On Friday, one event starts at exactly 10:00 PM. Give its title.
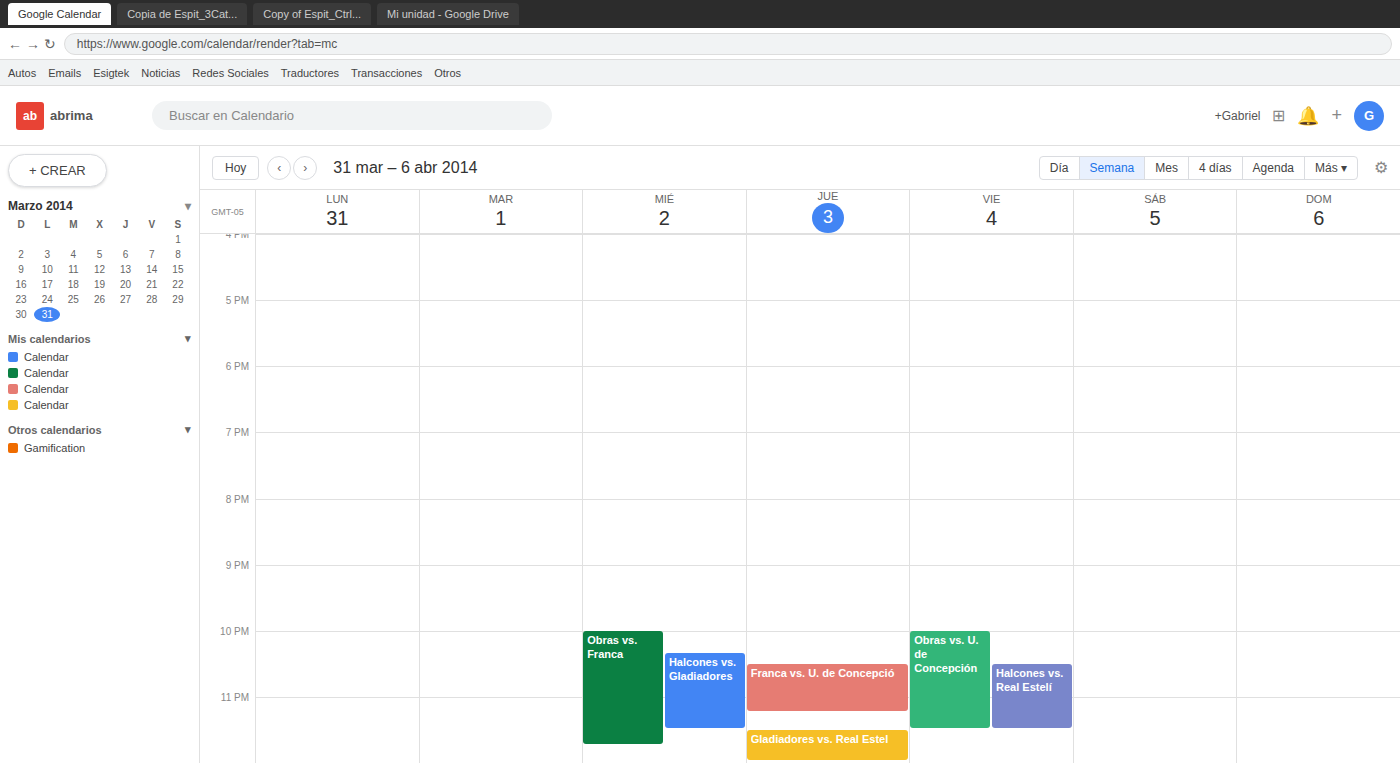
"Obras vs. U. de Concepción"